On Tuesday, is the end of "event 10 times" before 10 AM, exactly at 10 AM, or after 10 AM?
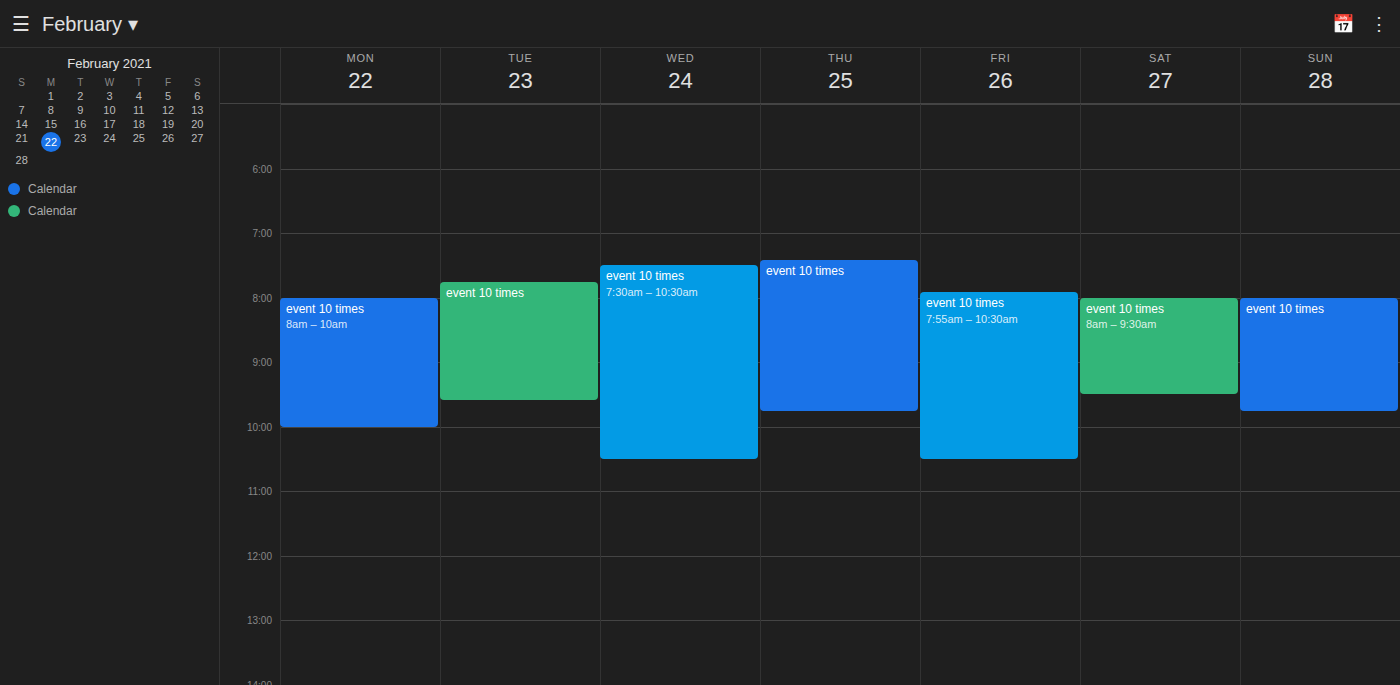
9:35 AM -- before 10 AM, 25 minutes above the 10 AM line.